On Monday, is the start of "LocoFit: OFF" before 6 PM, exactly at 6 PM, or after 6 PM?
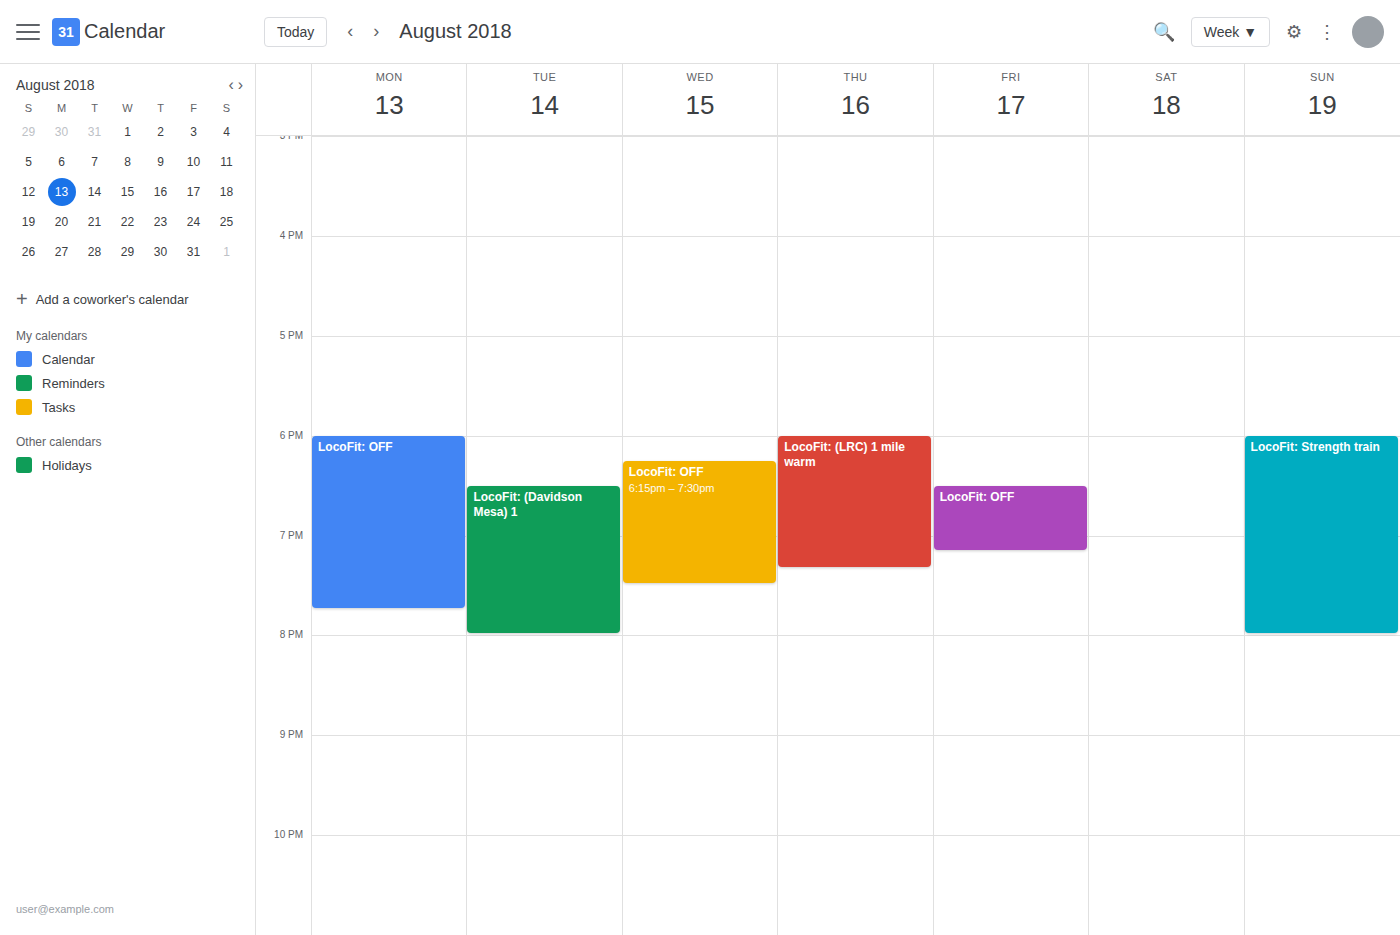
6:00 PM -- exactly at 6 PM, on the 6 PM line.